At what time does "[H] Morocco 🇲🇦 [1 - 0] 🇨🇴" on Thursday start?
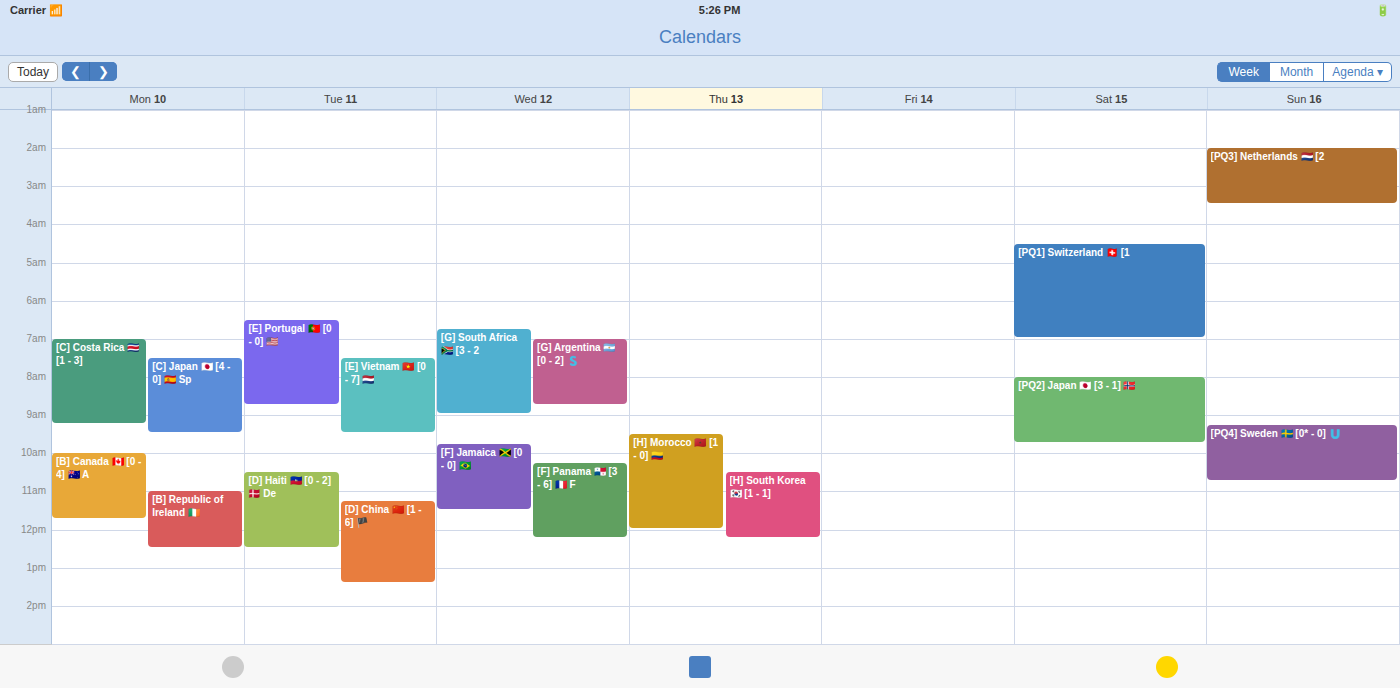
9:30 AM